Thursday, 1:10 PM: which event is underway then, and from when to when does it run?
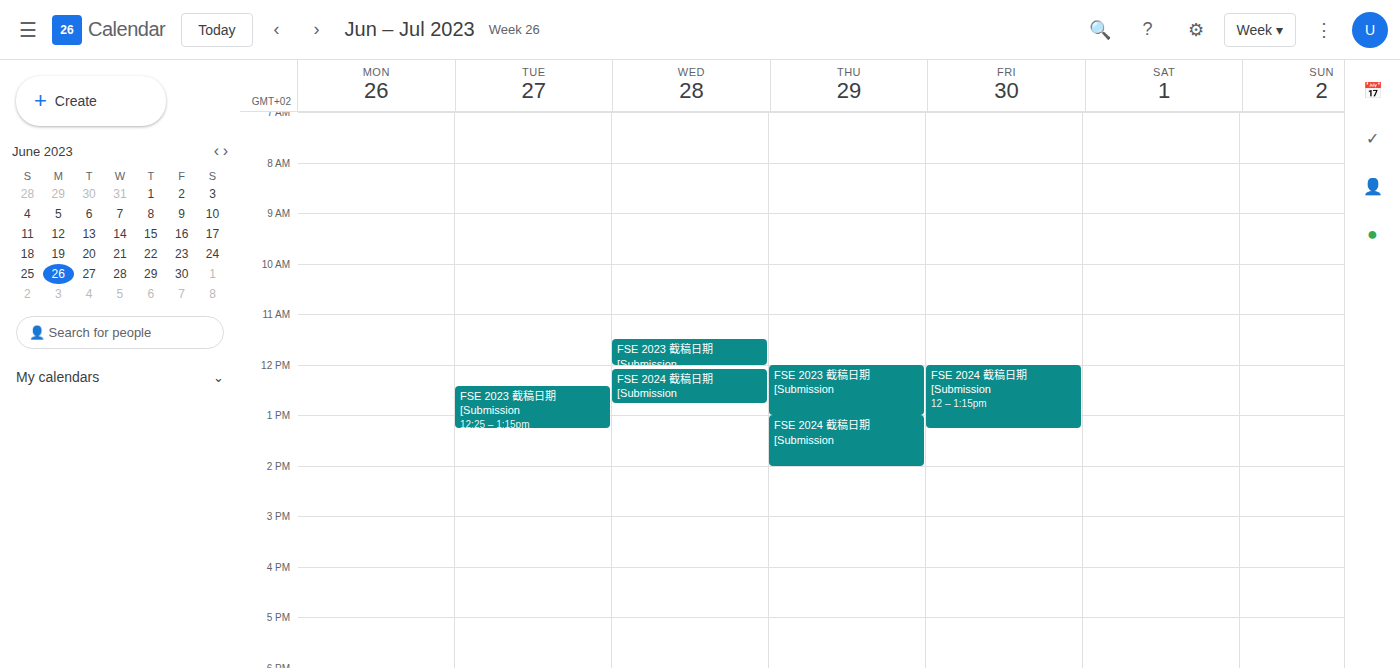
"FSE 2024 截稿日期 [Submission", 1:00 PM to 2:00 PM